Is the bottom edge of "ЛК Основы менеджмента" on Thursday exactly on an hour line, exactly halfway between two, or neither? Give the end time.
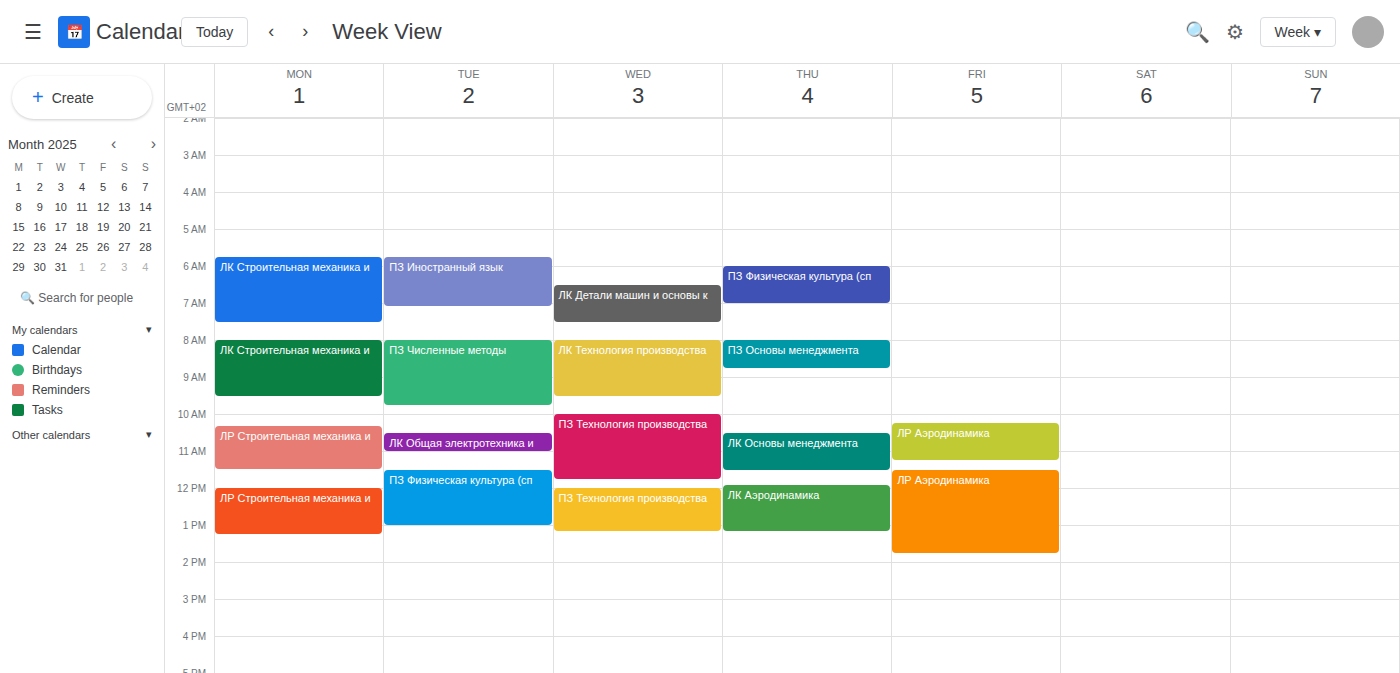
11:30 AM -- halfway between the 11 AM and 12 PM lines.